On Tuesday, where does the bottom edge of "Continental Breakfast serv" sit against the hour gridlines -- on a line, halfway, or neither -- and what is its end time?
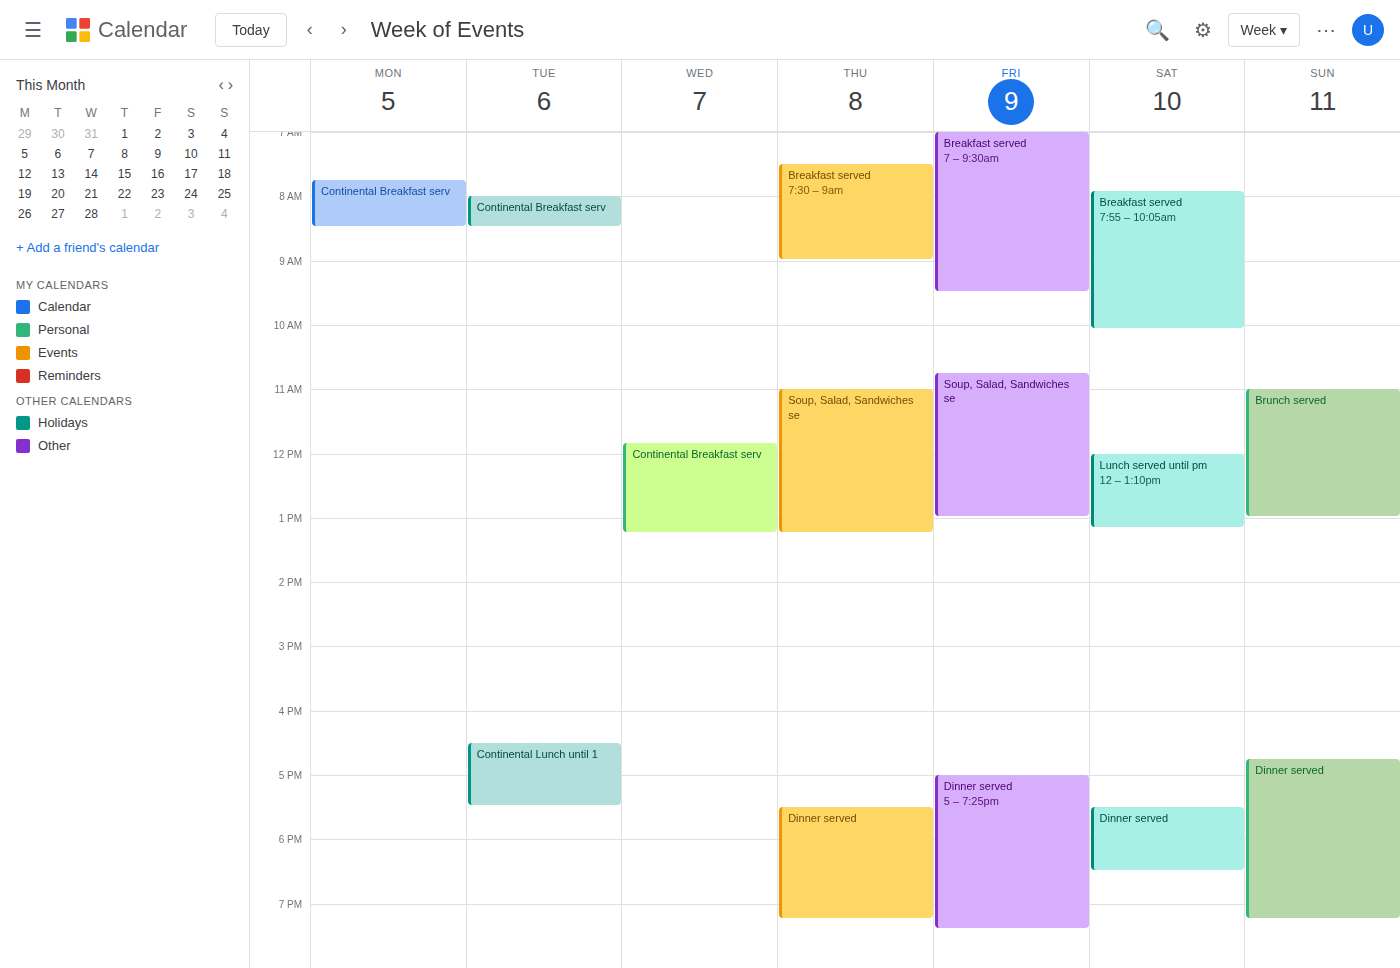
8:30 AM -- halfway between the 8 AM and 9 AM lines.